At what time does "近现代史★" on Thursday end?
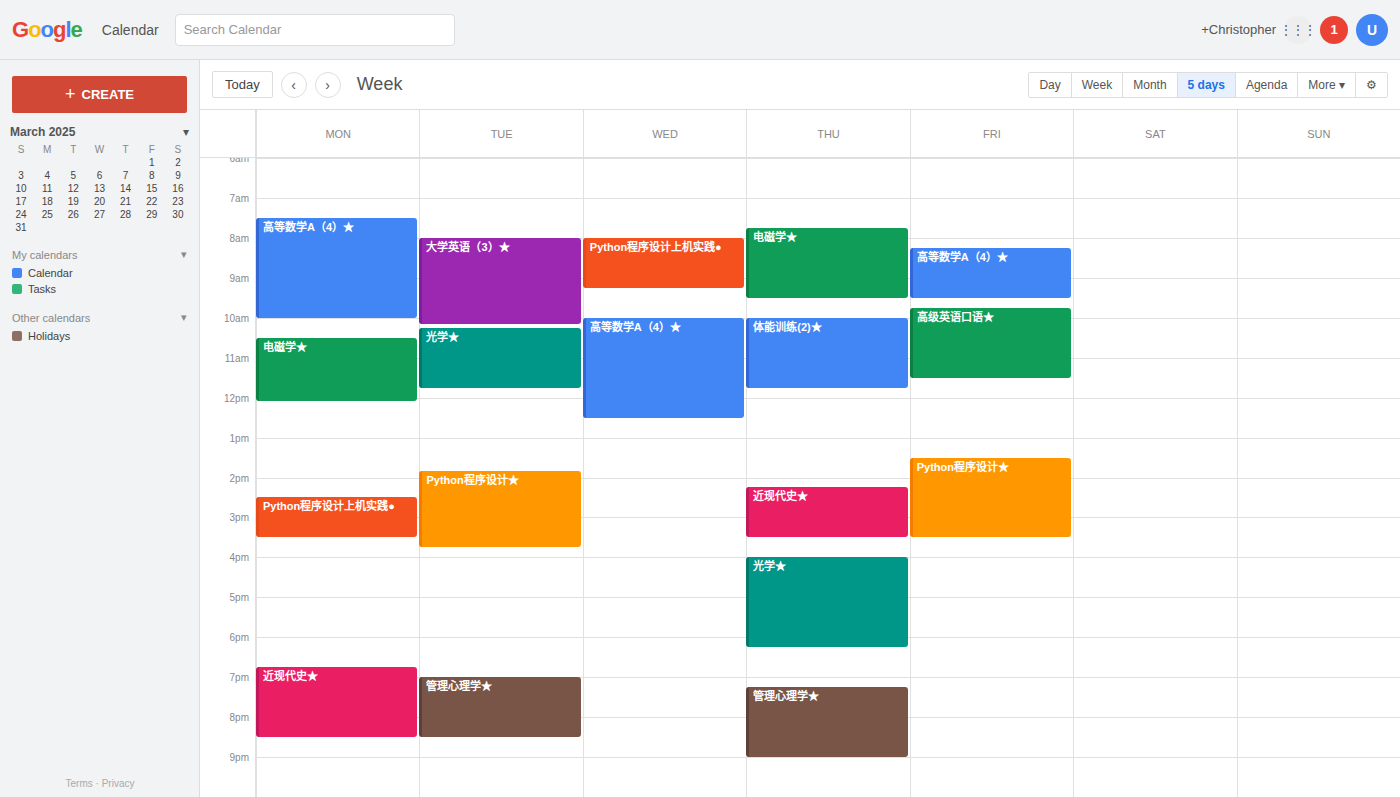
3:30 PM